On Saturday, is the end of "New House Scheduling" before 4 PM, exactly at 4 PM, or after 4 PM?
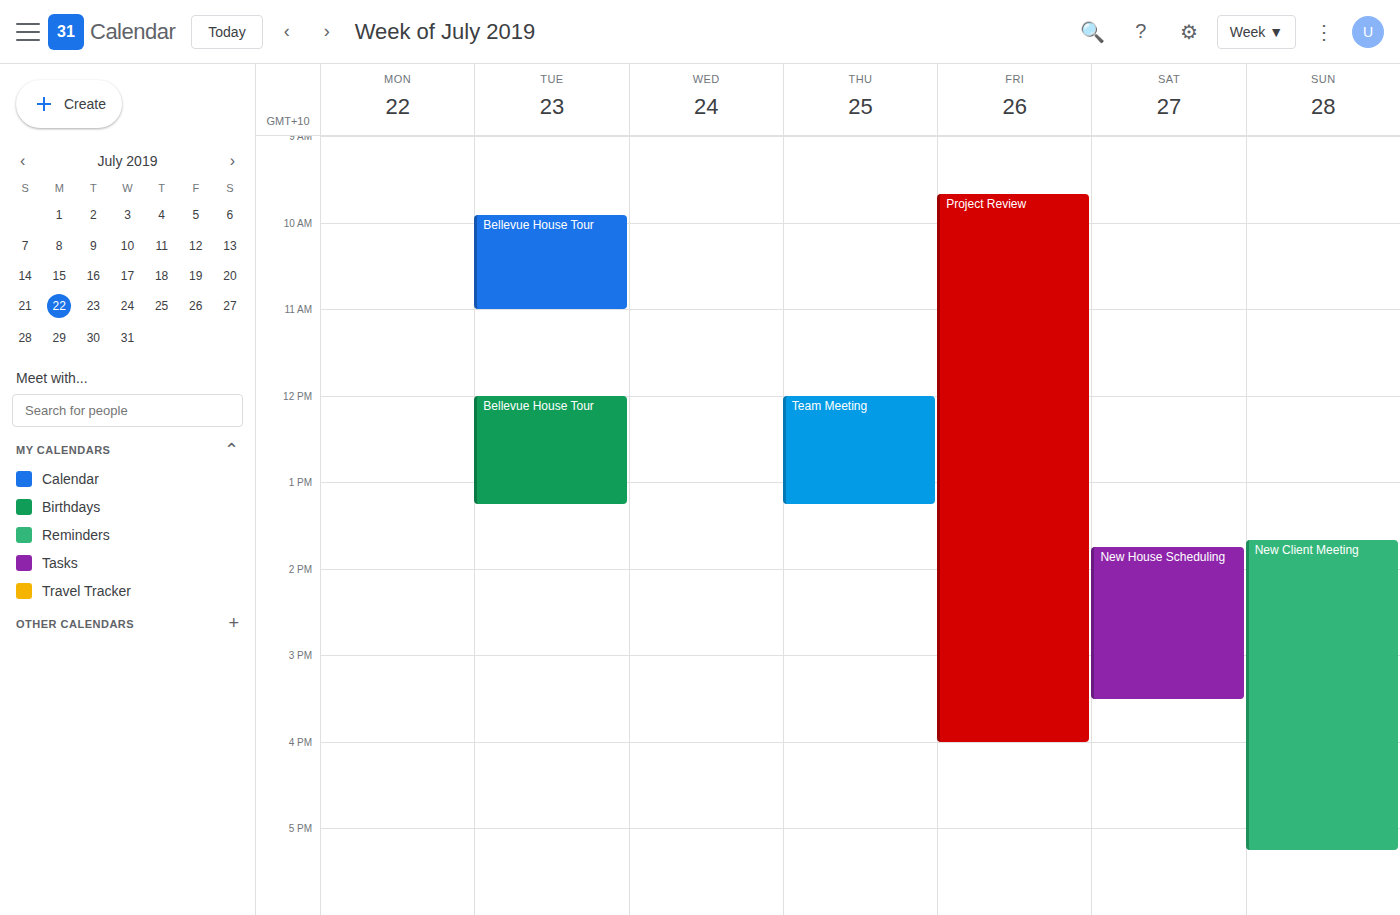
3:30 PM -- before 4 PM, 30 minutes above the 4 PM line.